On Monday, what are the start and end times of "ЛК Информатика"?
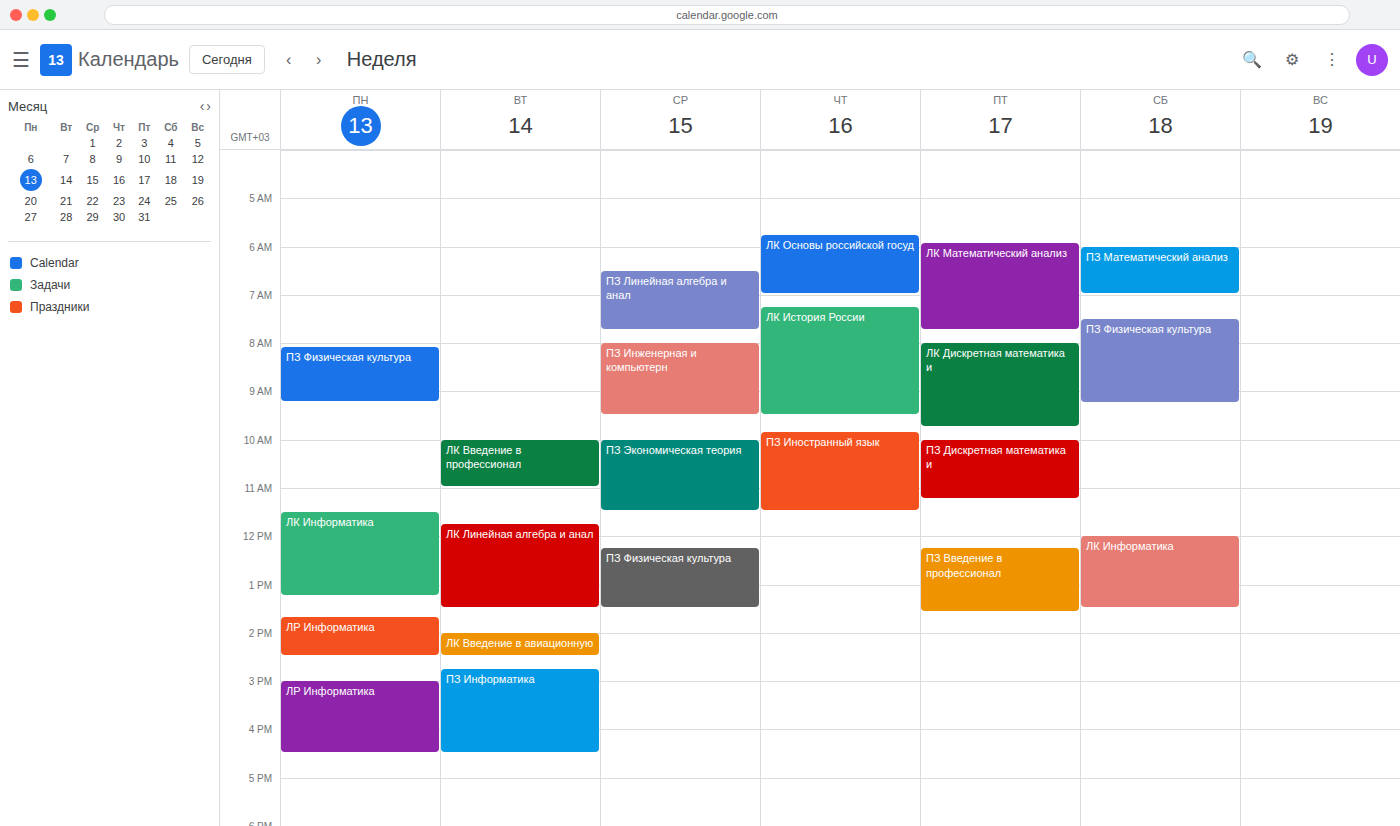
11:30 to 13:15